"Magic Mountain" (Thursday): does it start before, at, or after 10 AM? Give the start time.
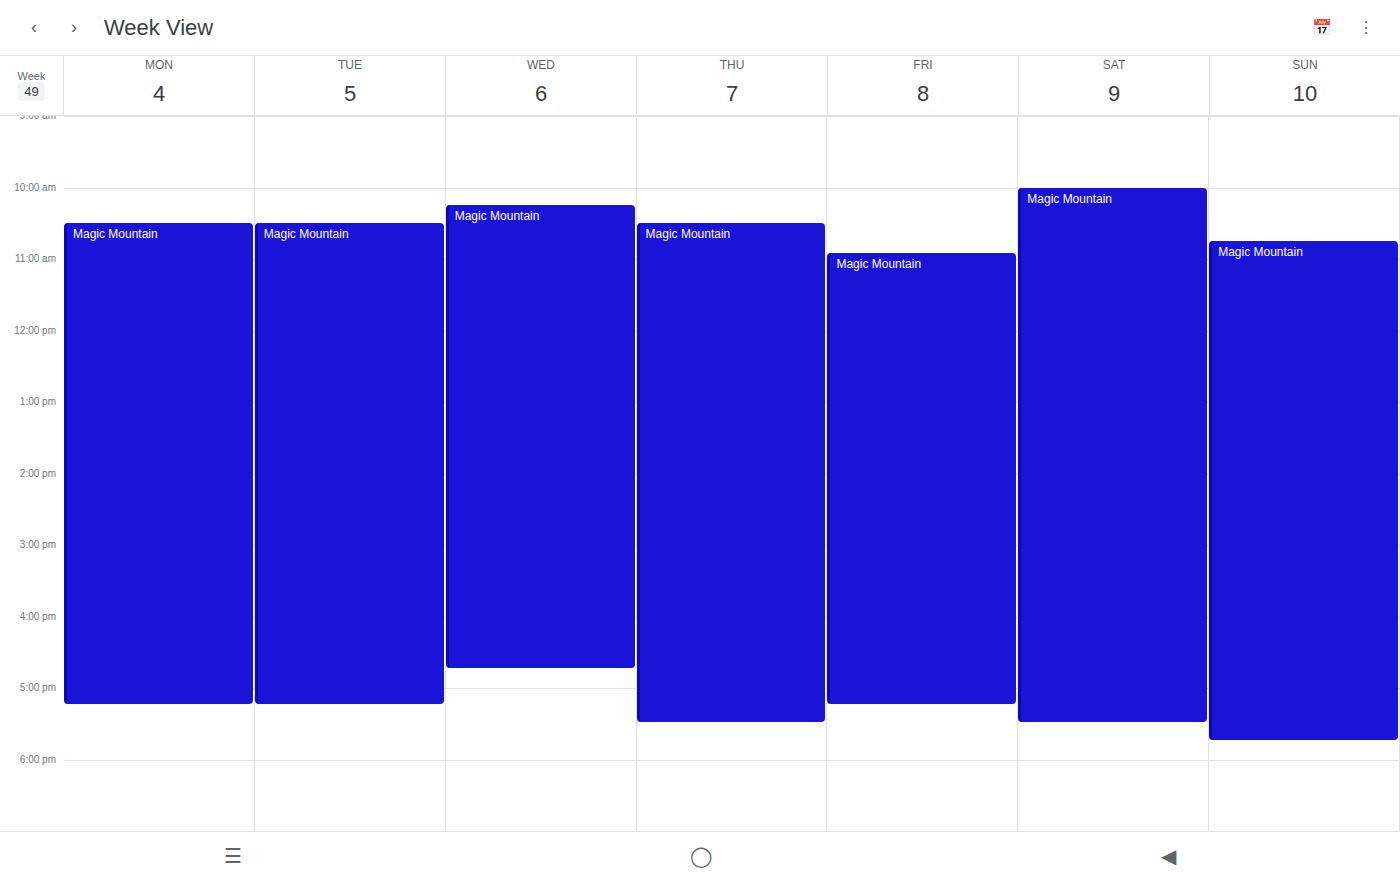
10:30 AM -- after 10 AM, 30 minutes below the 10 AM line.